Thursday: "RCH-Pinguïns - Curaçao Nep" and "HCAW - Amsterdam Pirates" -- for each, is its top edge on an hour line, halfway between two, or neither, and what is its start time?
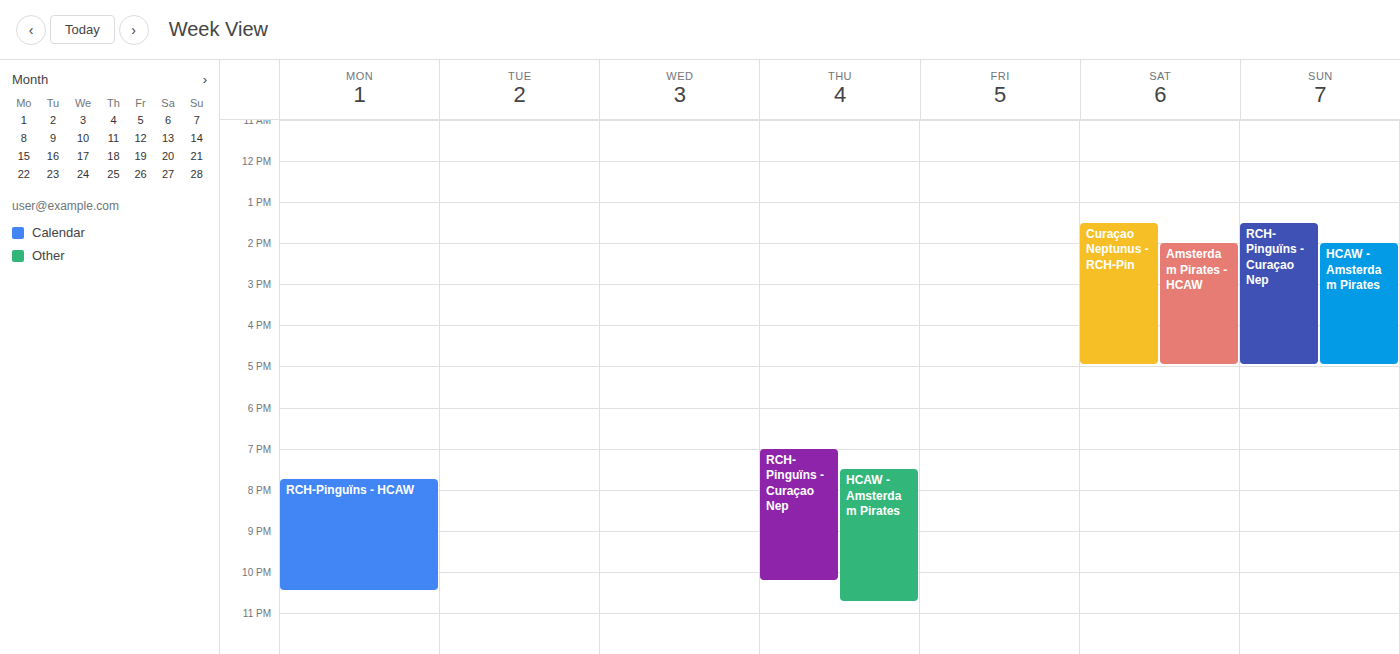
"RCH-Pinguïns - Curaçao Nep": 19:00, exactly on the 19:00 line. "HCAW - Amsterdam Pirates": 19:30, halfway between the 19:00 and 20:00 lines.